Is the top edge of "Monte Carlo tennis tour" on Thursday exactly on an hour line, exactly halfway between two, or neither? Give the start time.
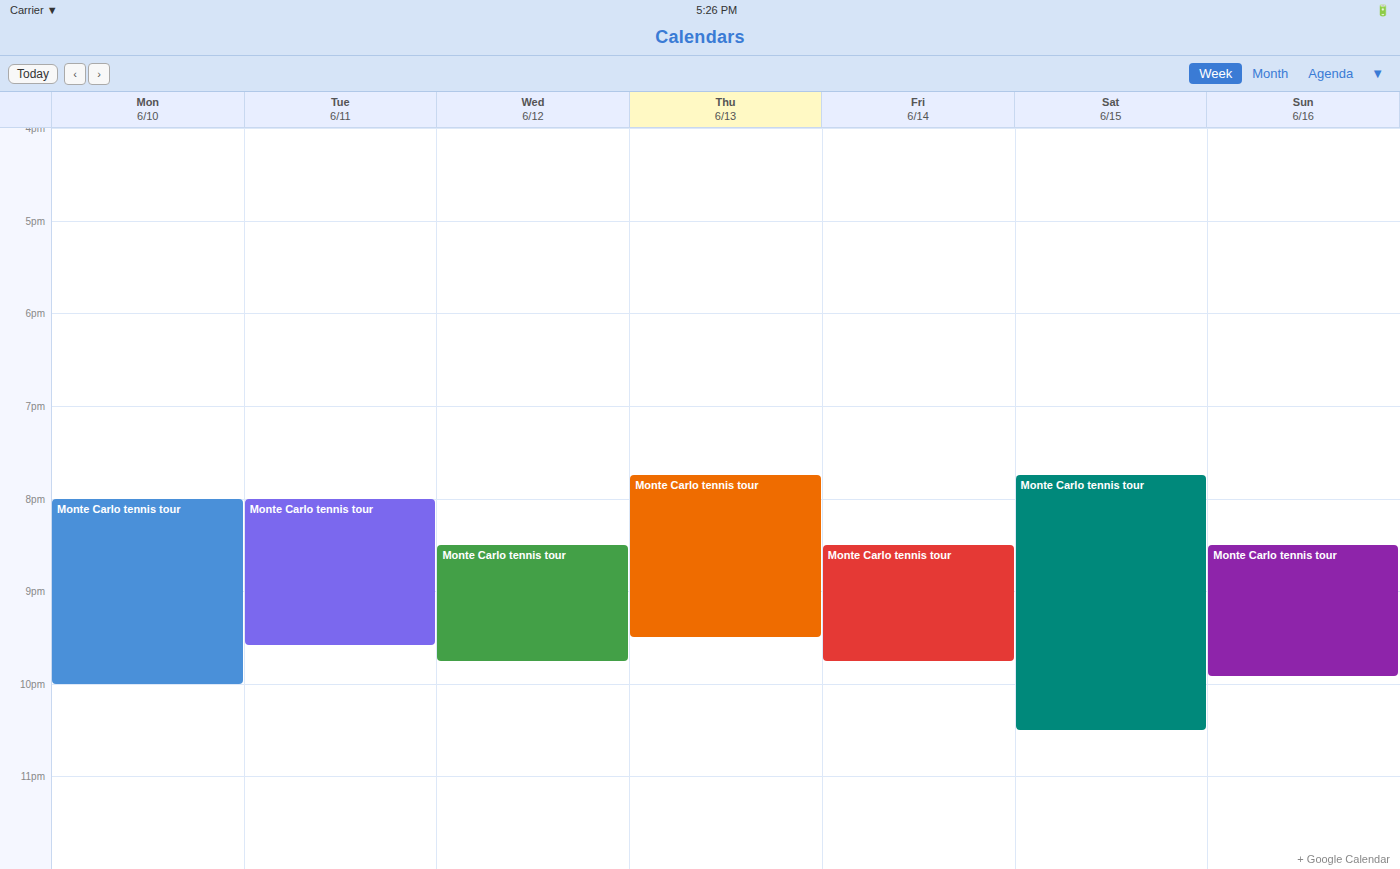
7:45 PM -- neither: three quarters of the way from the 7 PM line to the 8 PM line.